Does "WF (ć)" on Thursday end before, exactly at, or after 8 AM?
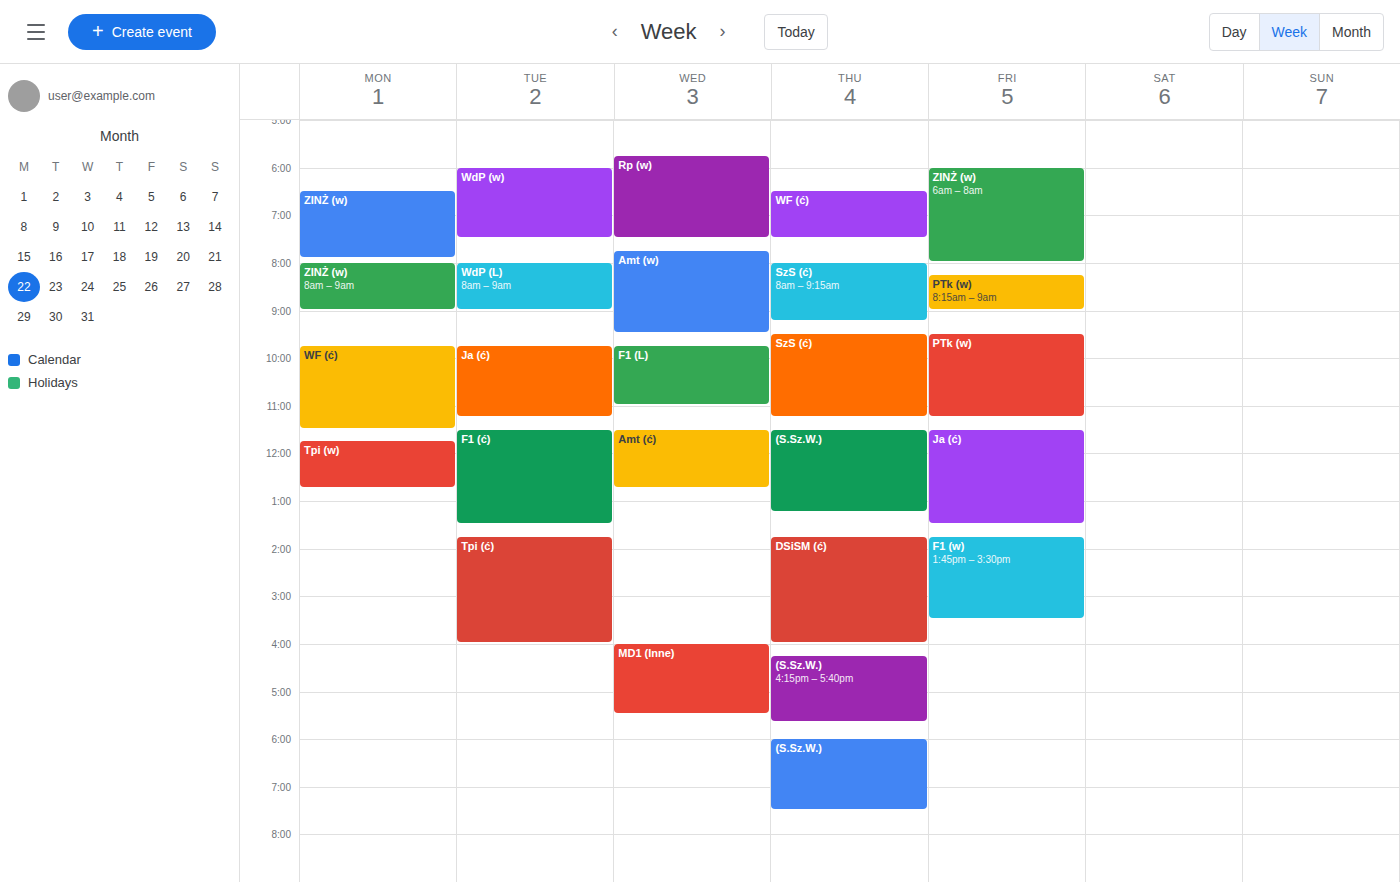
7:30 AM -- before 8 AM, 30 minutes above the 8 AM line.